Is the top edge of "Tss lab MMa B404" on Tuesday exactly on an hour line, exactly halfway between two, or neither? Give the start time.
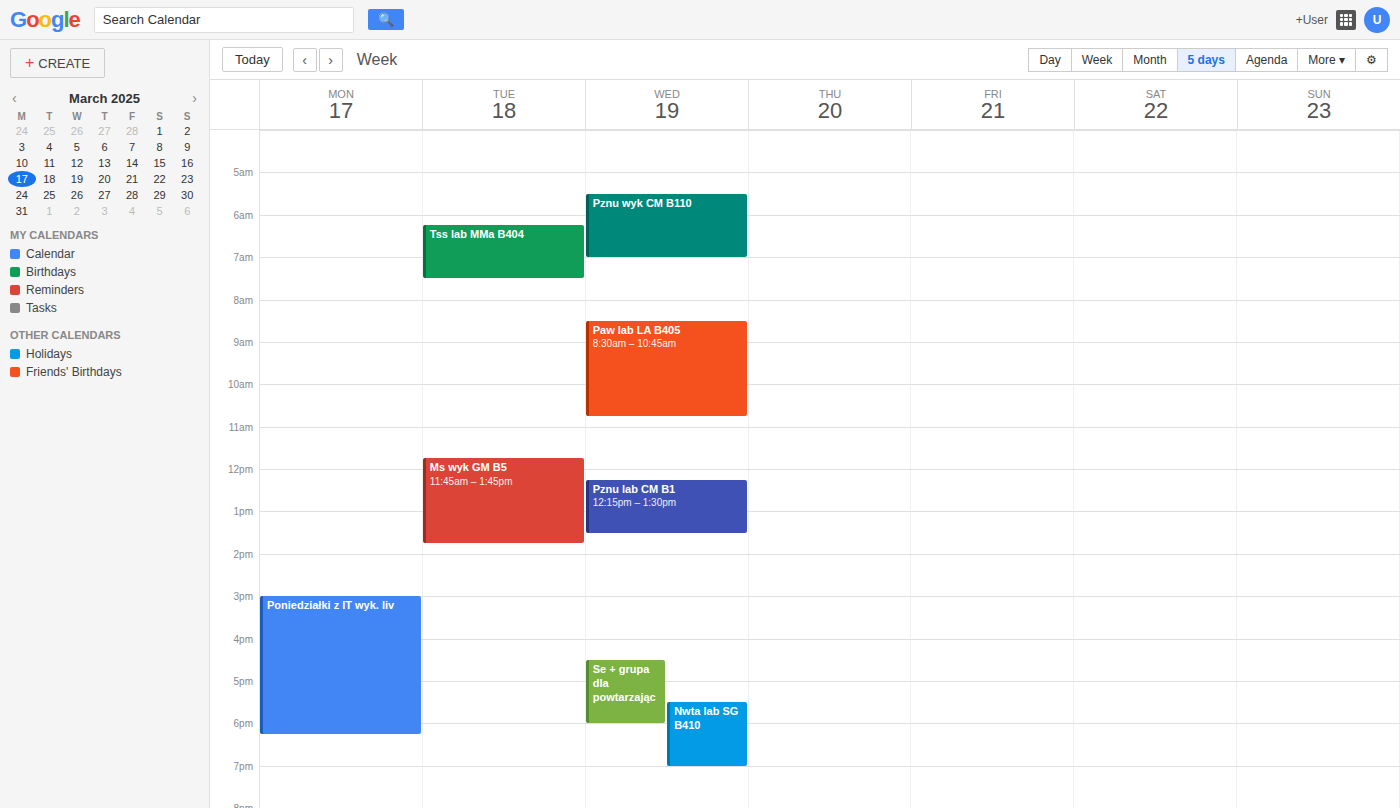
6:15 AM -- neither: a quarter of the way from the 6 AM line to the 7 AM line.